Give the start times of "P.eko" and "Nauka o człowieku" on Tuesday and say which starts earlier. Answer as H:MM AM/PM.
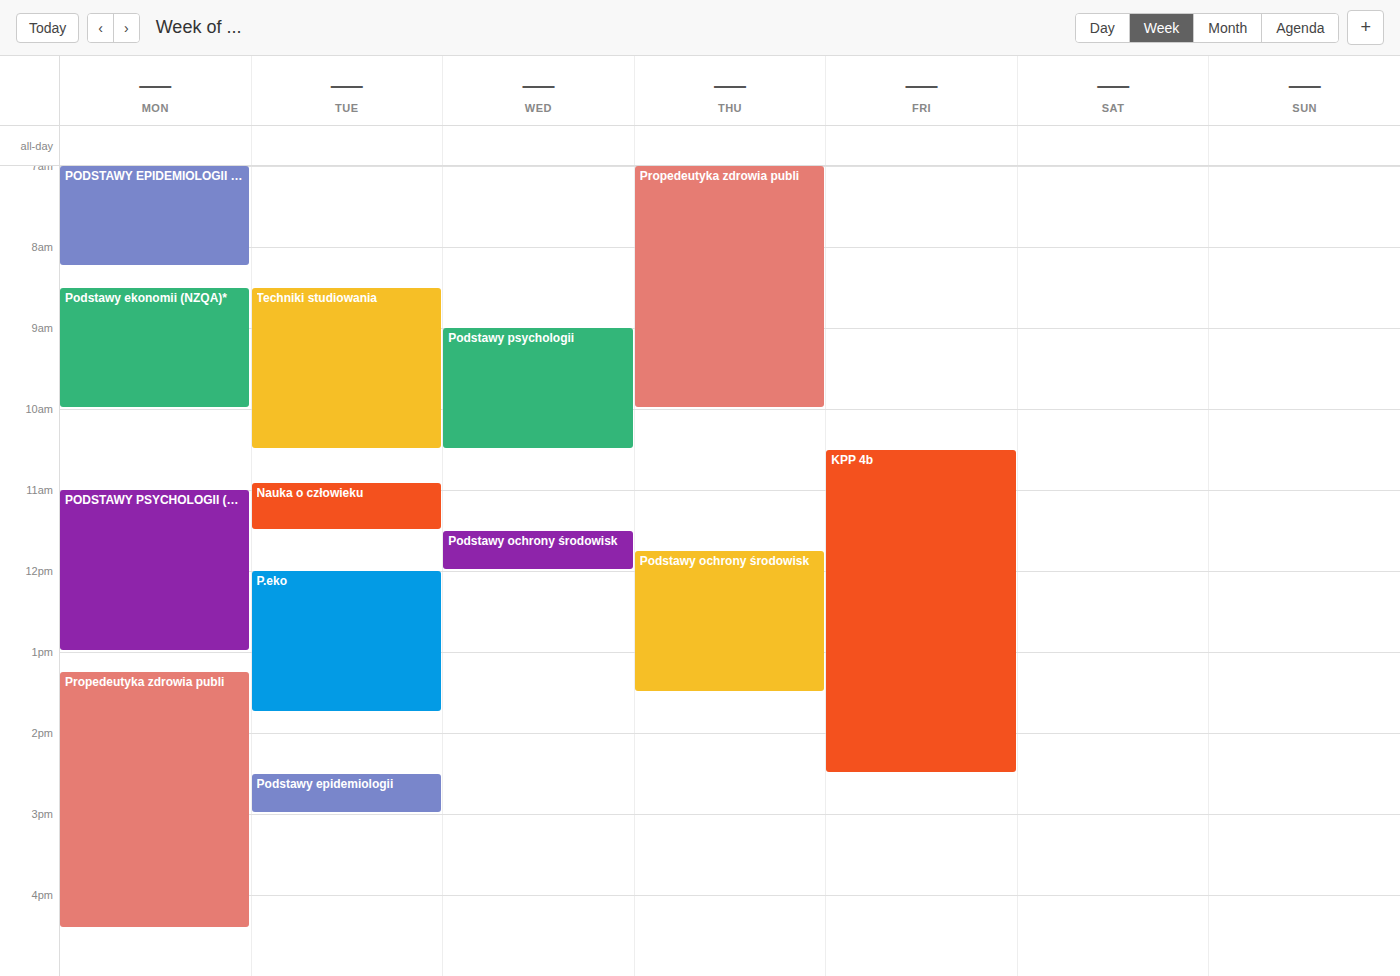
"Nauka o człowieku" 10:55 AM; "P.eko" 12:00 PM.